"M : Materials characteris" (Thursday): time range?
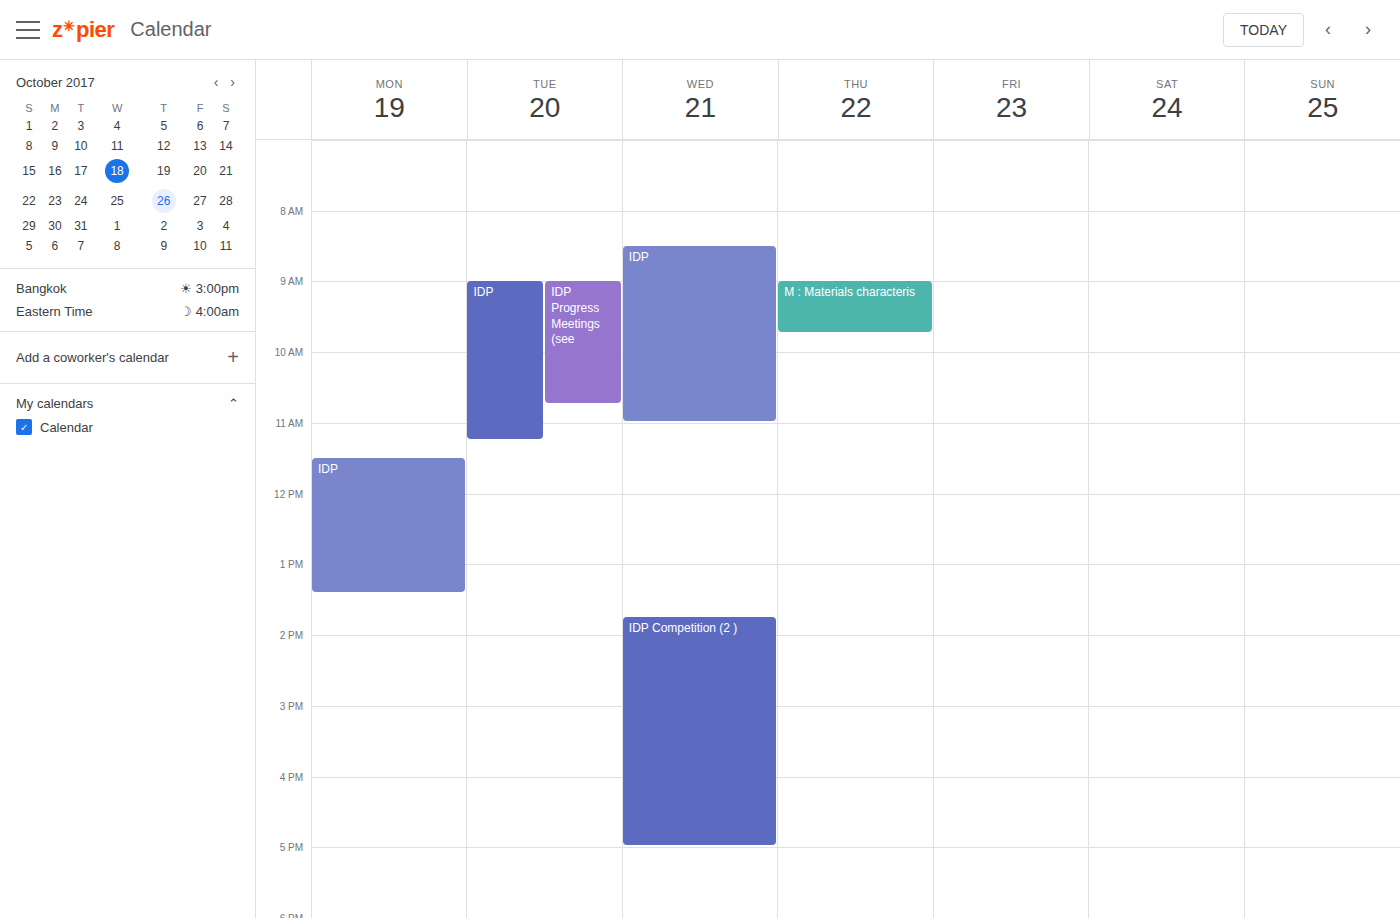
9:00 AM to 9:45 AM